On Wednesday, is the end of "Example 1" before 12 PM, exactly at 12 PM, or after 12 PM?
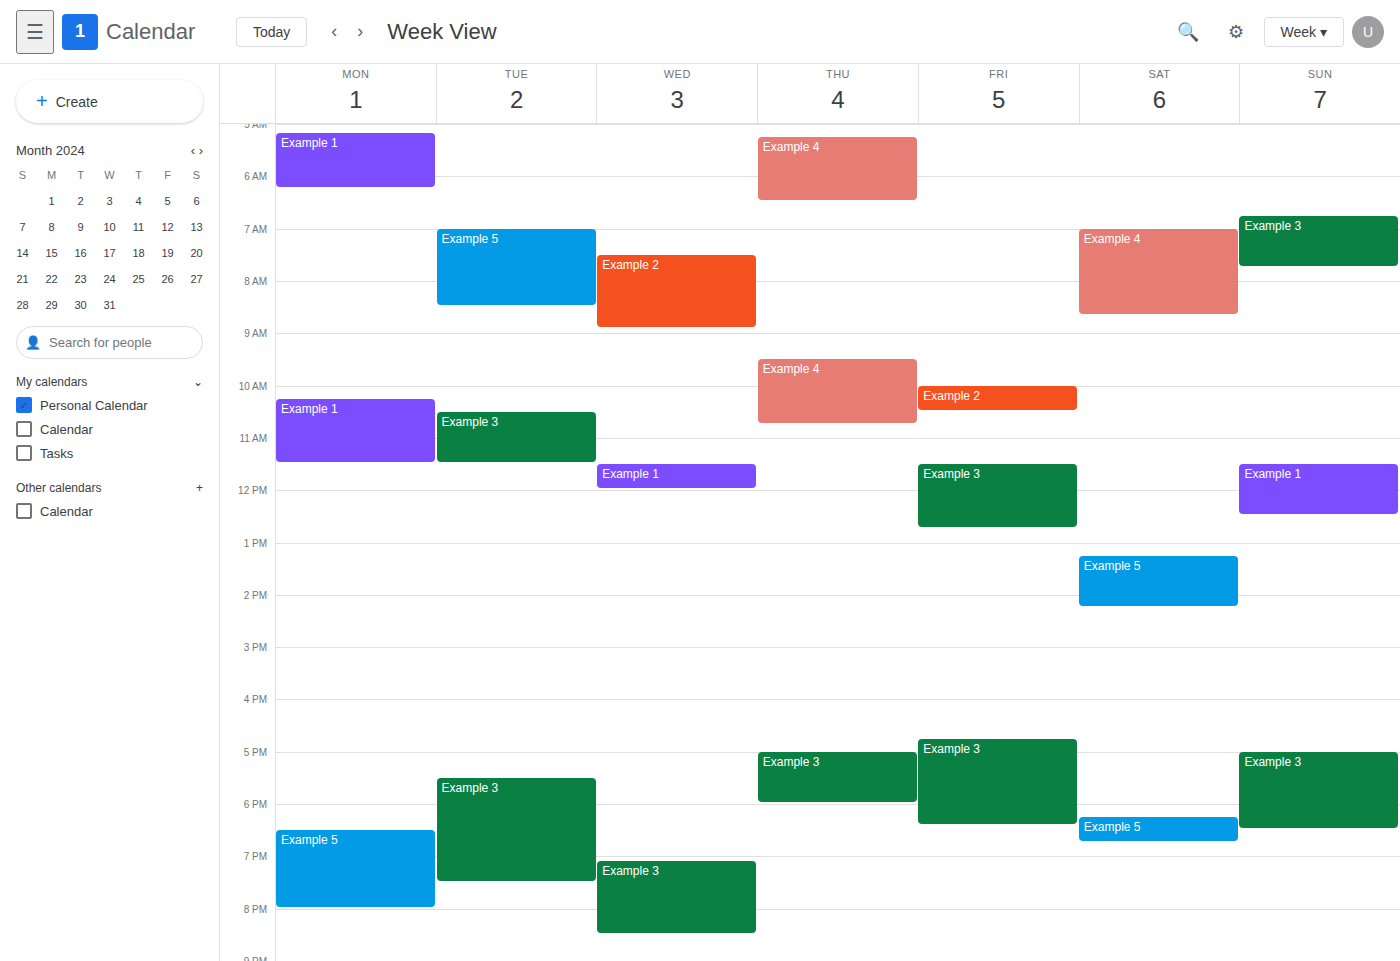
12:00 PM -- exactly at 12 PM, on the 12 PM line.